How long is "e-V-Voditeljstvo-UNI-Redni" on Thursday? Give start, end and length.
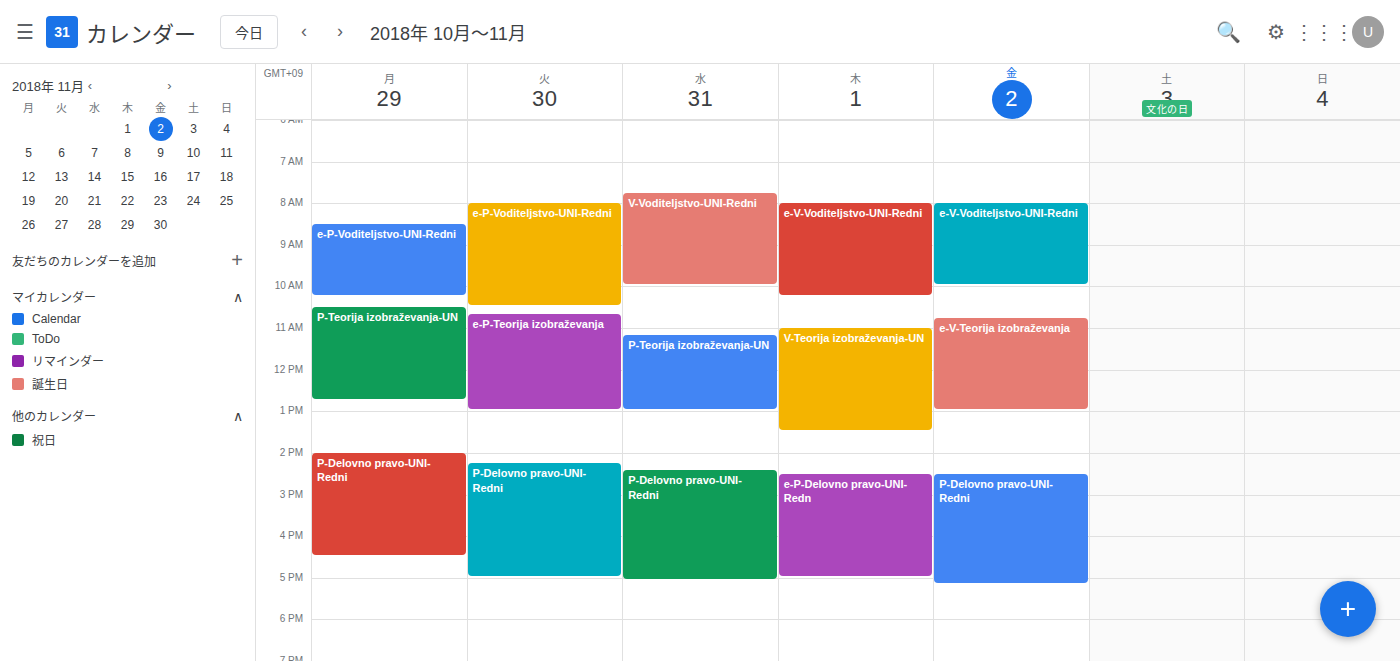
08:00 to 10:15, 2 hours 15 minutes